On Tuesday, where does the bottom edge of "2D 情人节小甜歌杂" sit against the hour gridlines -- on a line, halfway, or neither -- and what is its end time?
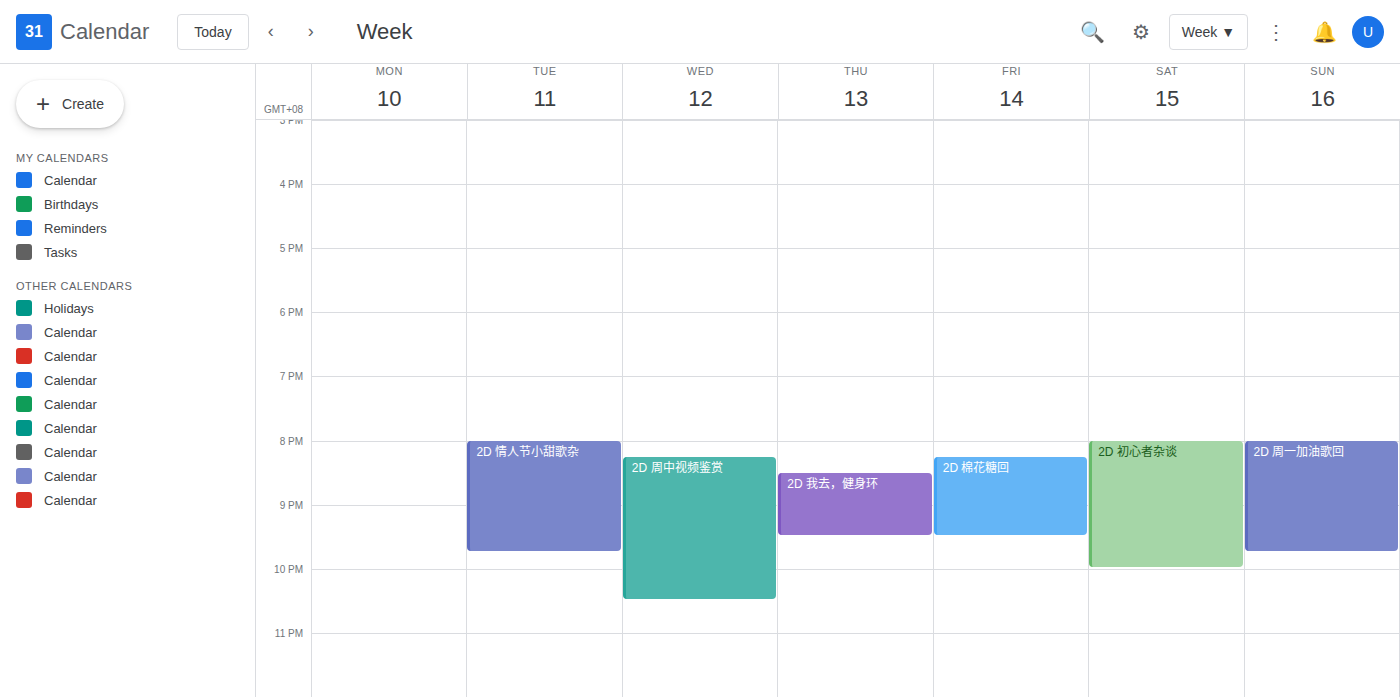
9:45 PM -- neither: three quarters of the way from the 9 PM line to the 10 PM line.